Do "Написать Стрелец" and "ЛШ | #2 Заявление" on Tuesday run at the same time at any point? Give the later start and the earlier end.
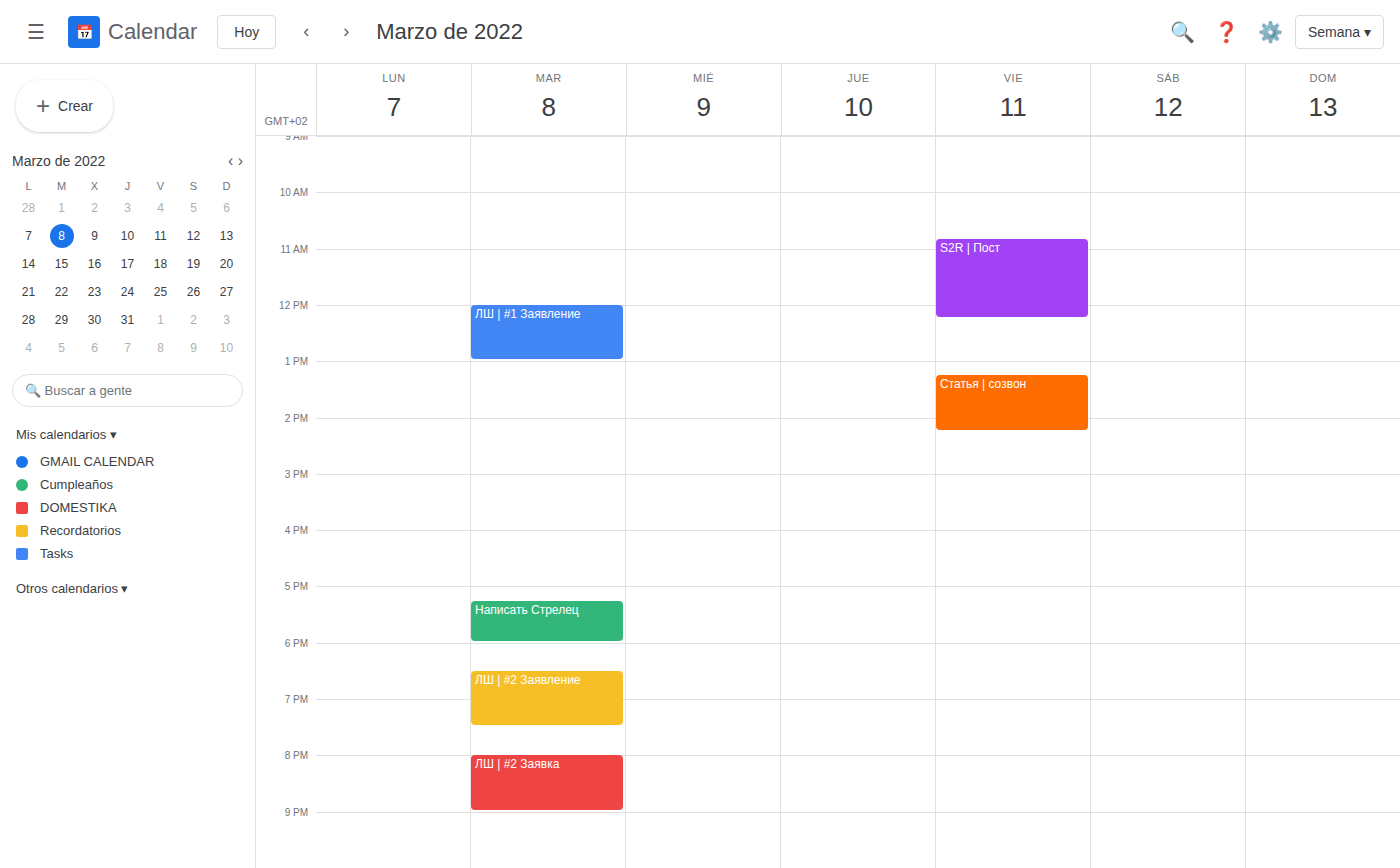
"Написать Стрелец" ends at 6:00 PM and "ЛШ | #2 Заявление" starts at 6:30 PM -- no overlap.